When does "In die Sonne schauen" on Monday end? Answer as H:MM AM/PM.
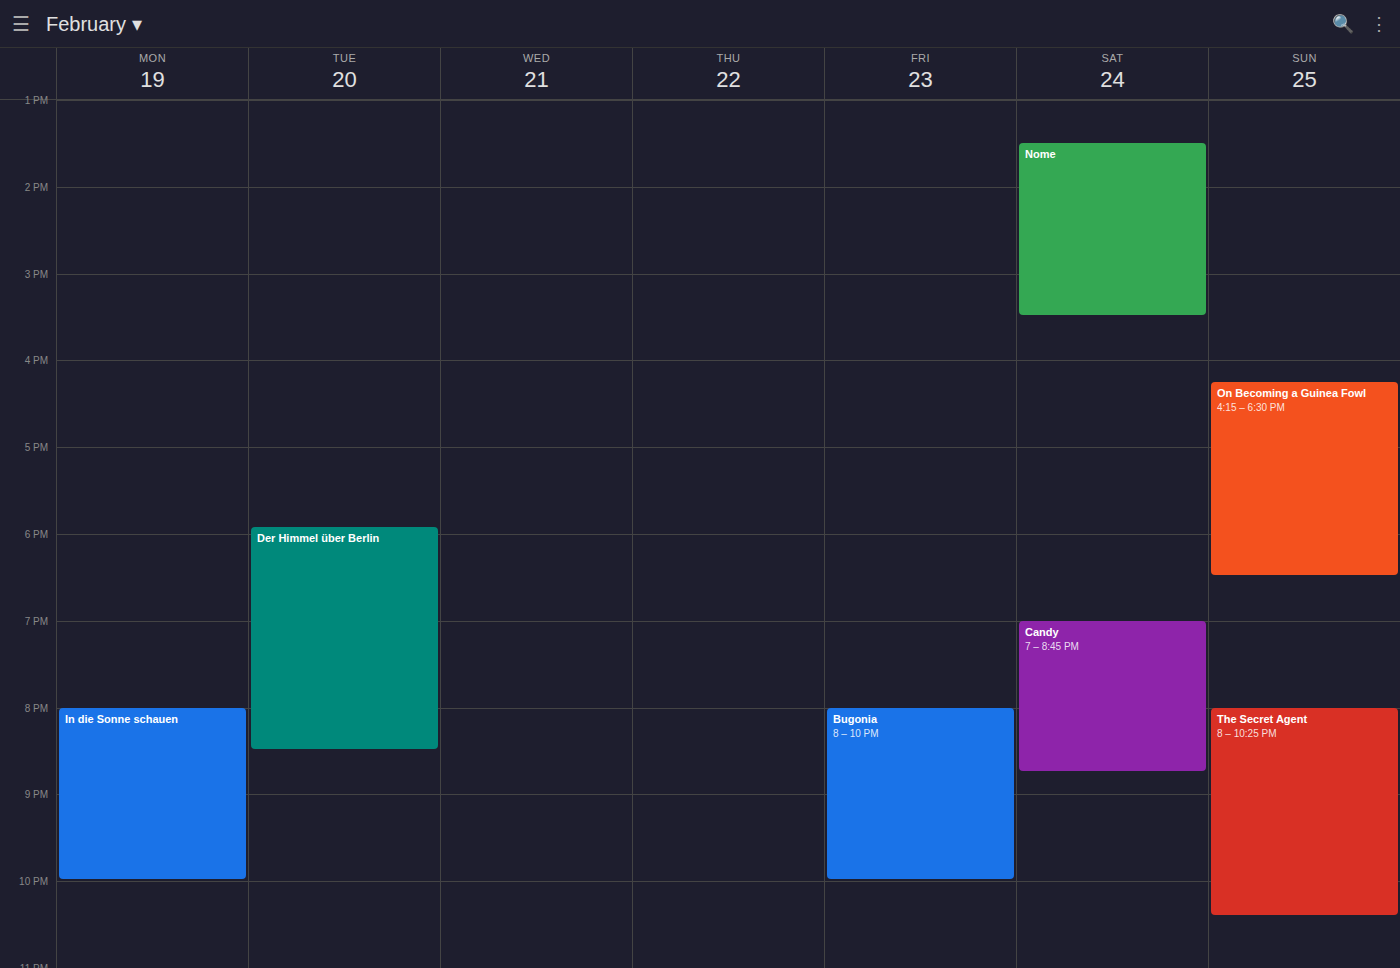
10:00 PM